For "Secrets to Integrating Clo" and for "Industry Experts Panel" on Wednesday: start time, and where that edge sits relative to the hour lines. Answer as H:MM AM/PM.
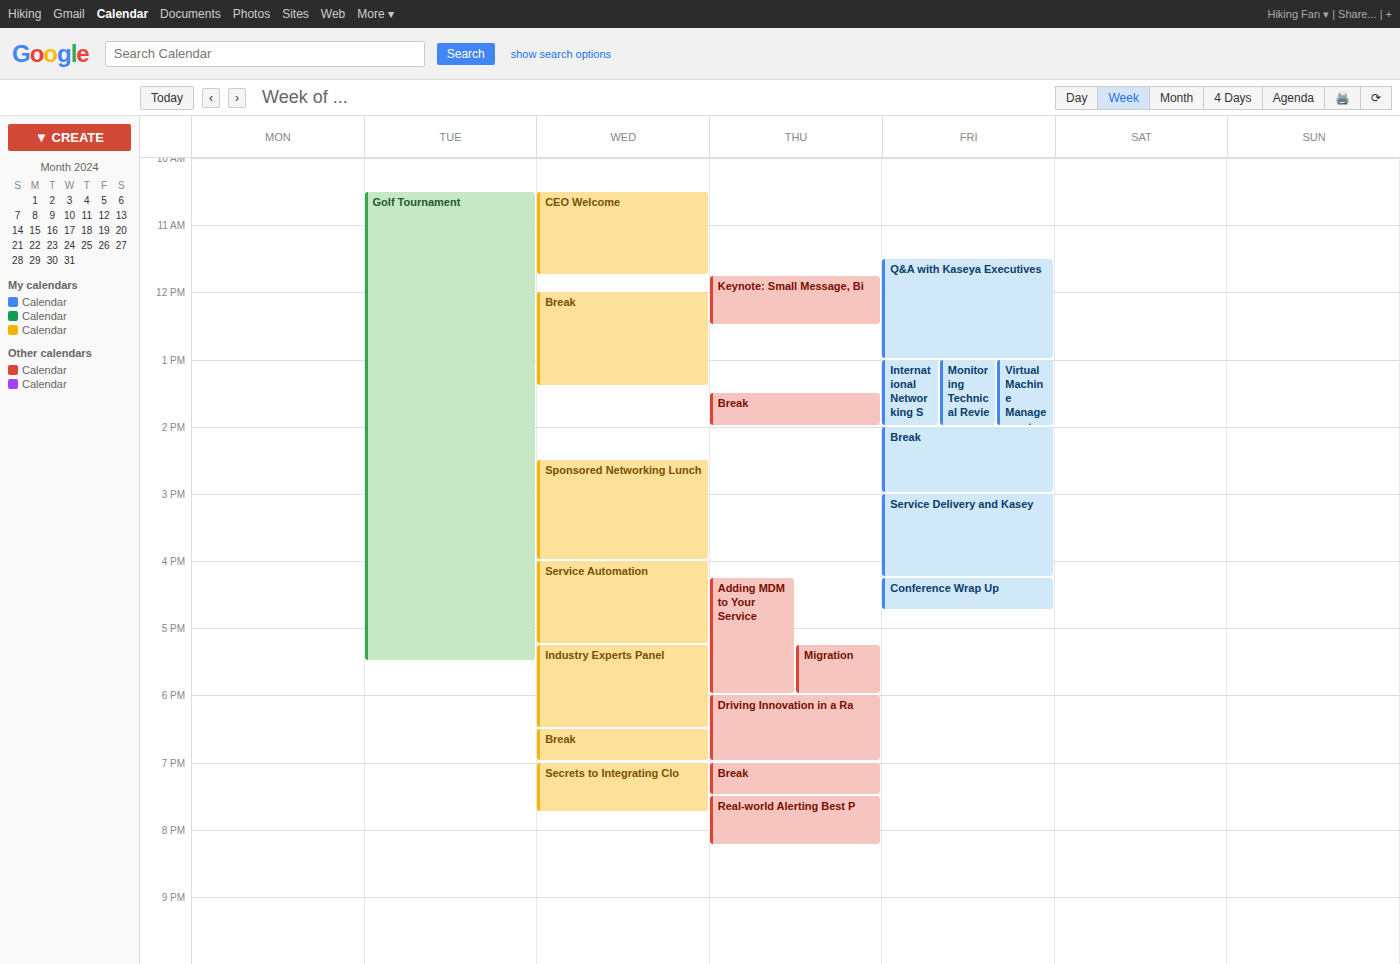
"Secrets to Integrating Clo": 7:00 PM, exactly on the 7 PM line. "Industry Experts Panel": 5:15 PM, neither: a quarter of the way from the 5 PM line to the 6 PM line.